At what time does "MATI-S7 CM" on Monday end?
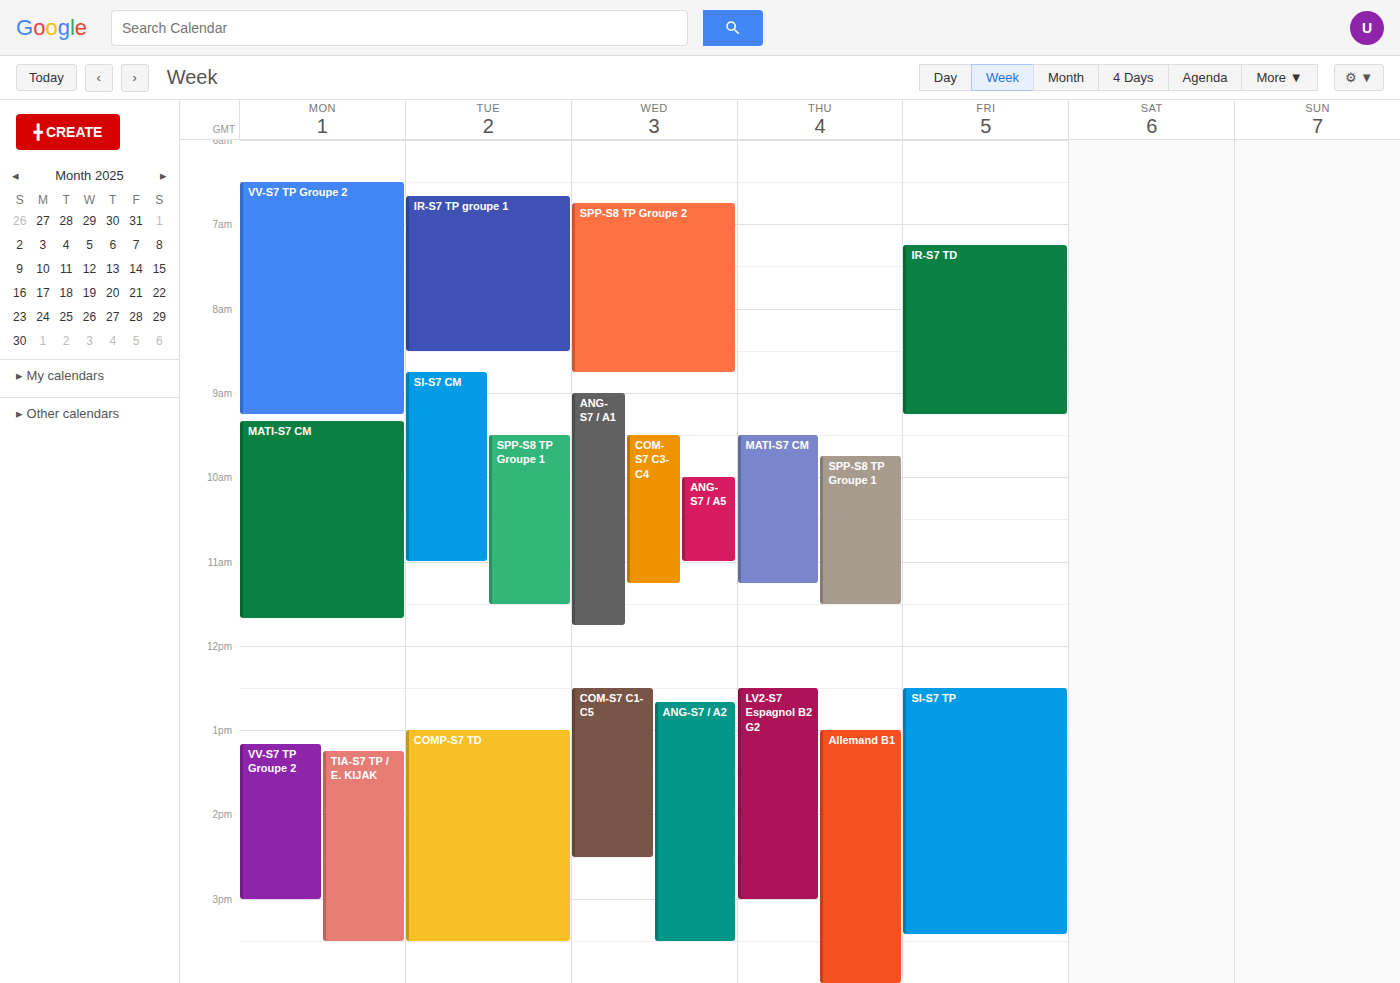
11:40 AM